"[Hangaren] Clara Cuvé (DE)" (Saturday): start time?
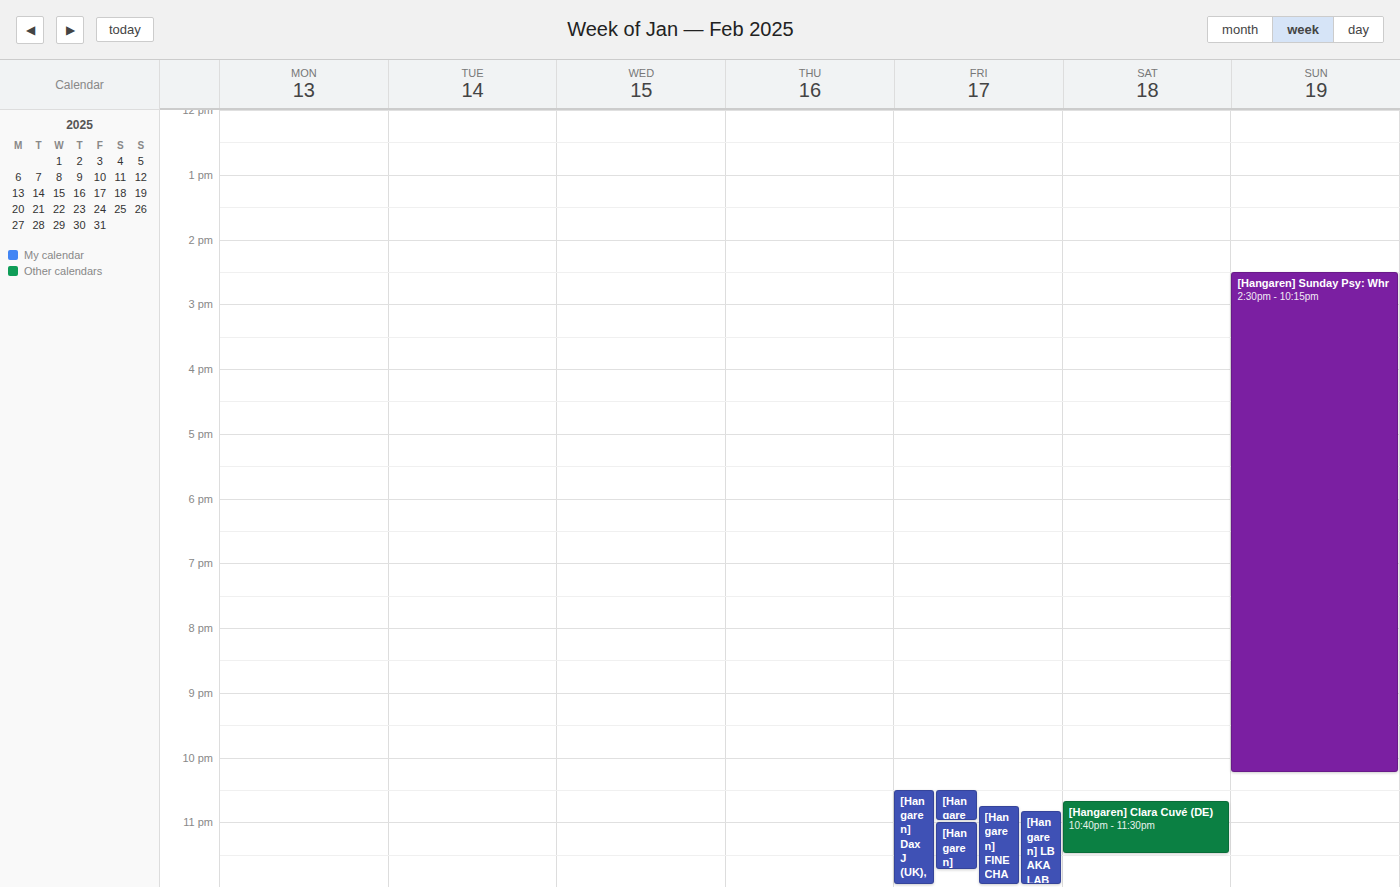
10:40 PM